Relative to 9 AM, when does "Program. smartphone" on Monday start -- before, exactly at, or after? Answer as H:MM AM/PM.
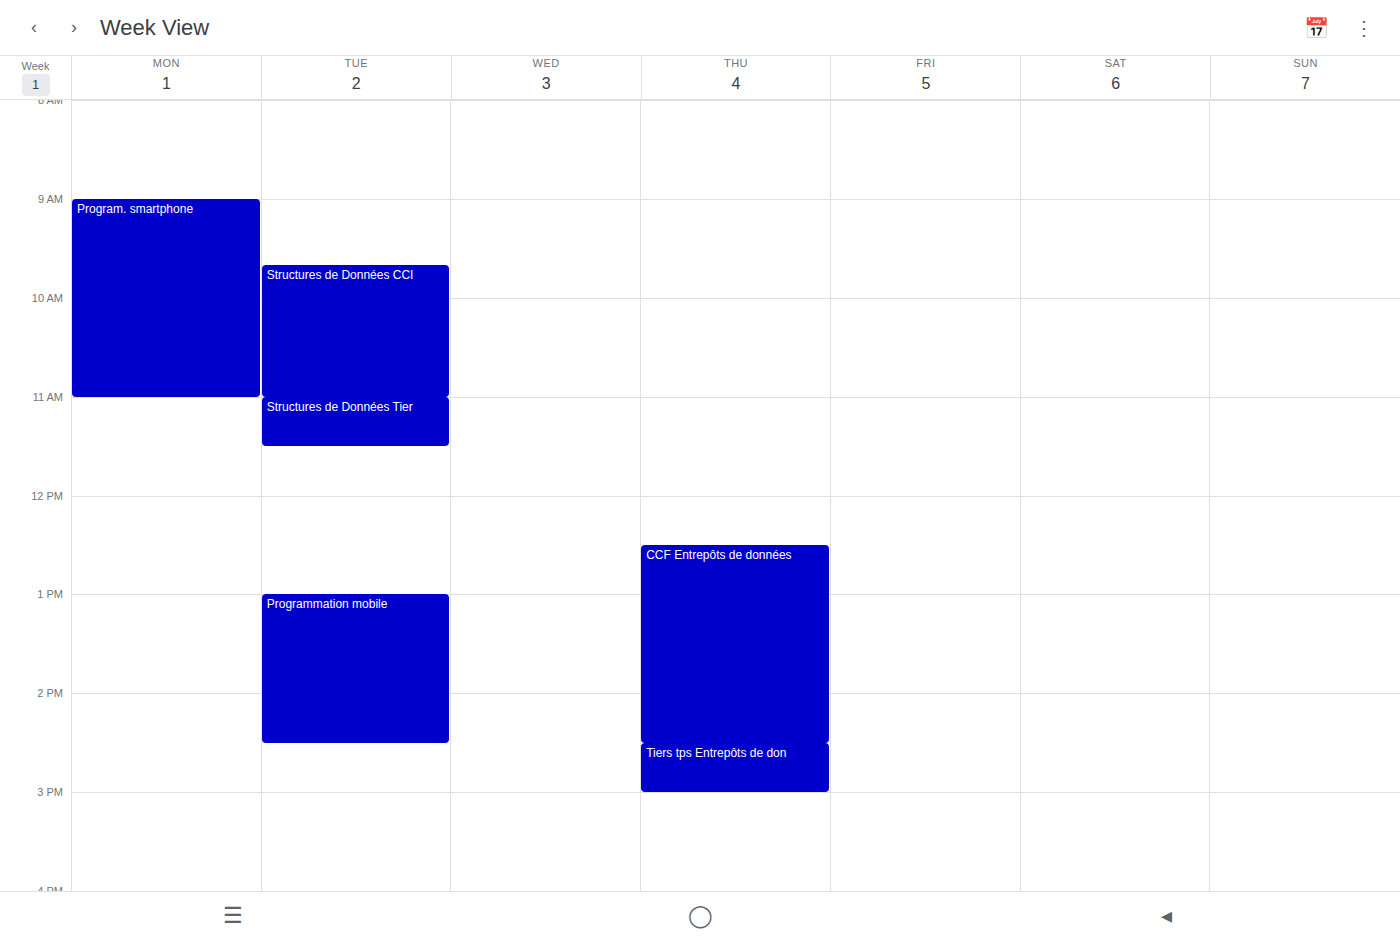
9:00 AM -- exactly at 9 AM, on the 9 AM line.